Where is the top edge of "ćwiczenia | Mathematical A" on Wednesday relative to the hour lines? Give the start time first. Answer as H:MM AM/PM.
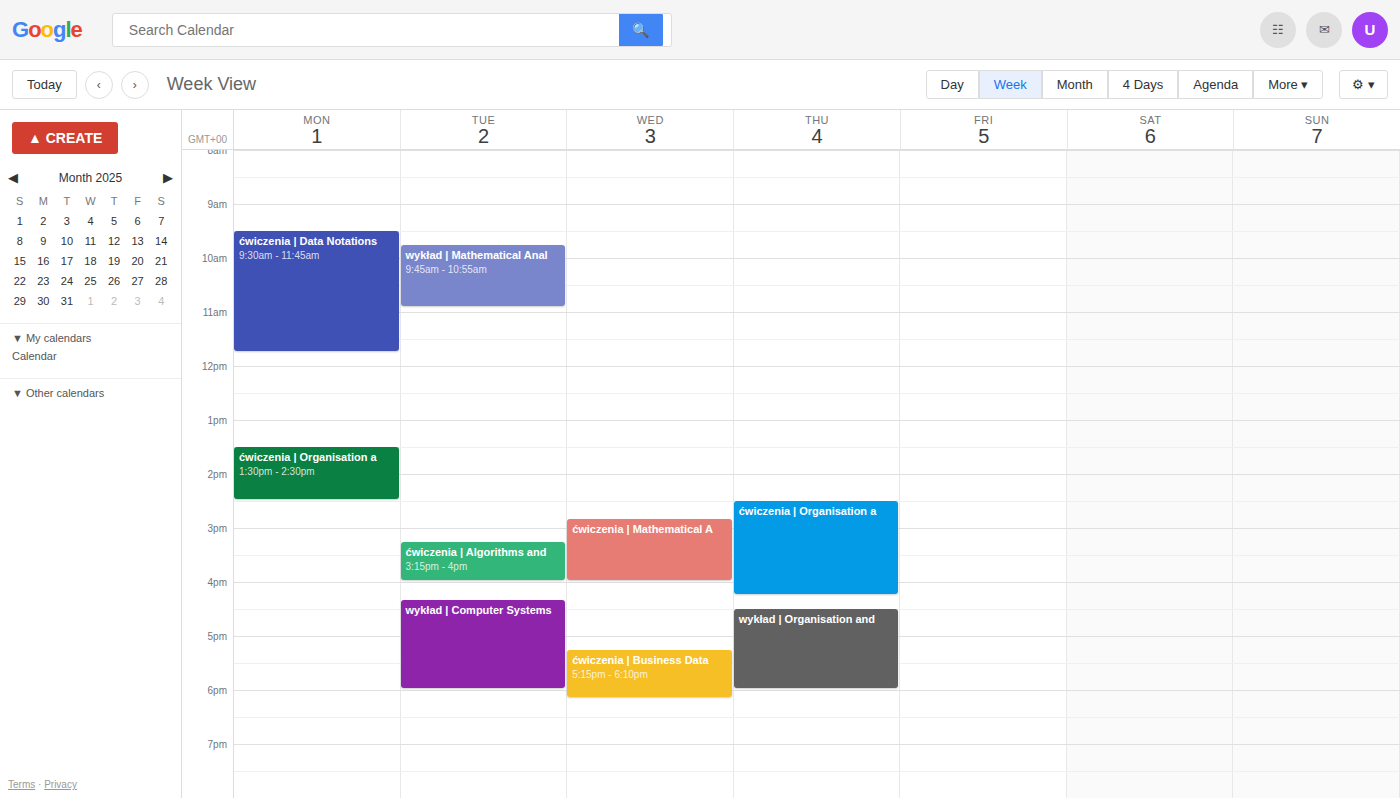
2:50 PM -- neither: 50 minutes below the 2 PM line and 10 minutes above the 3 PM line.